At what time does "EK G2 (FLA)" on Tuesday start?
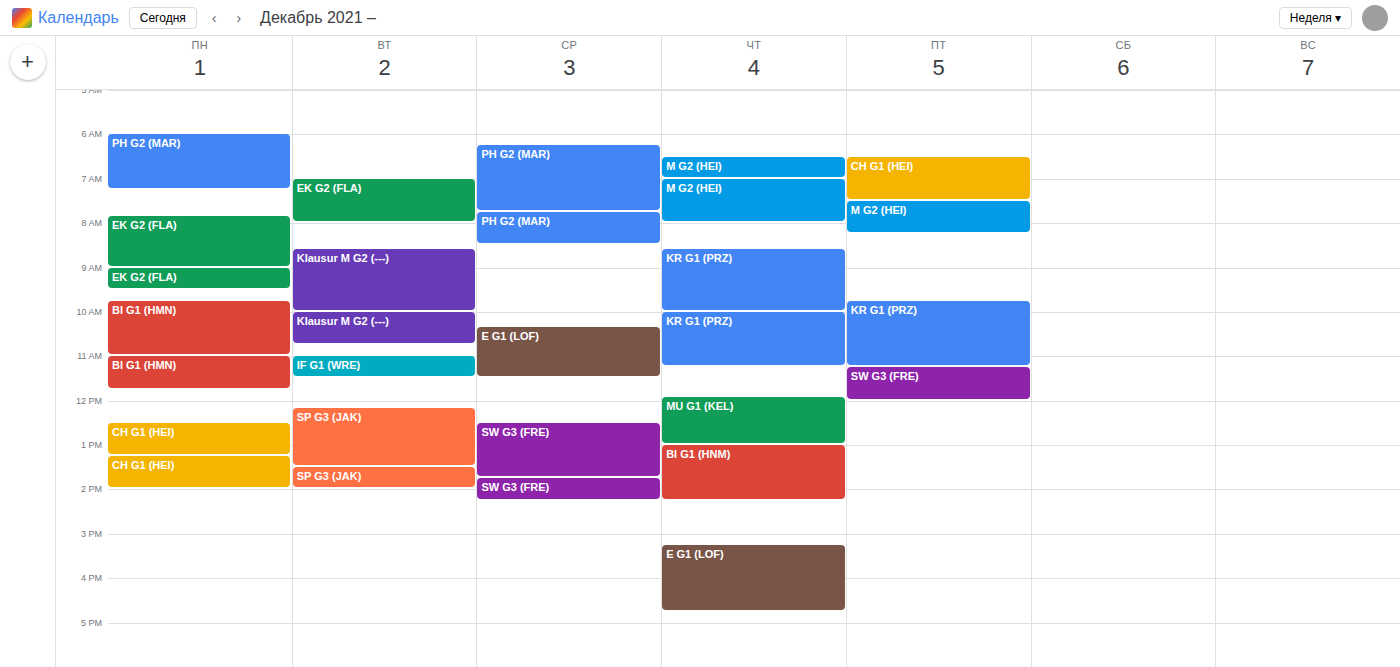
7:00 AM